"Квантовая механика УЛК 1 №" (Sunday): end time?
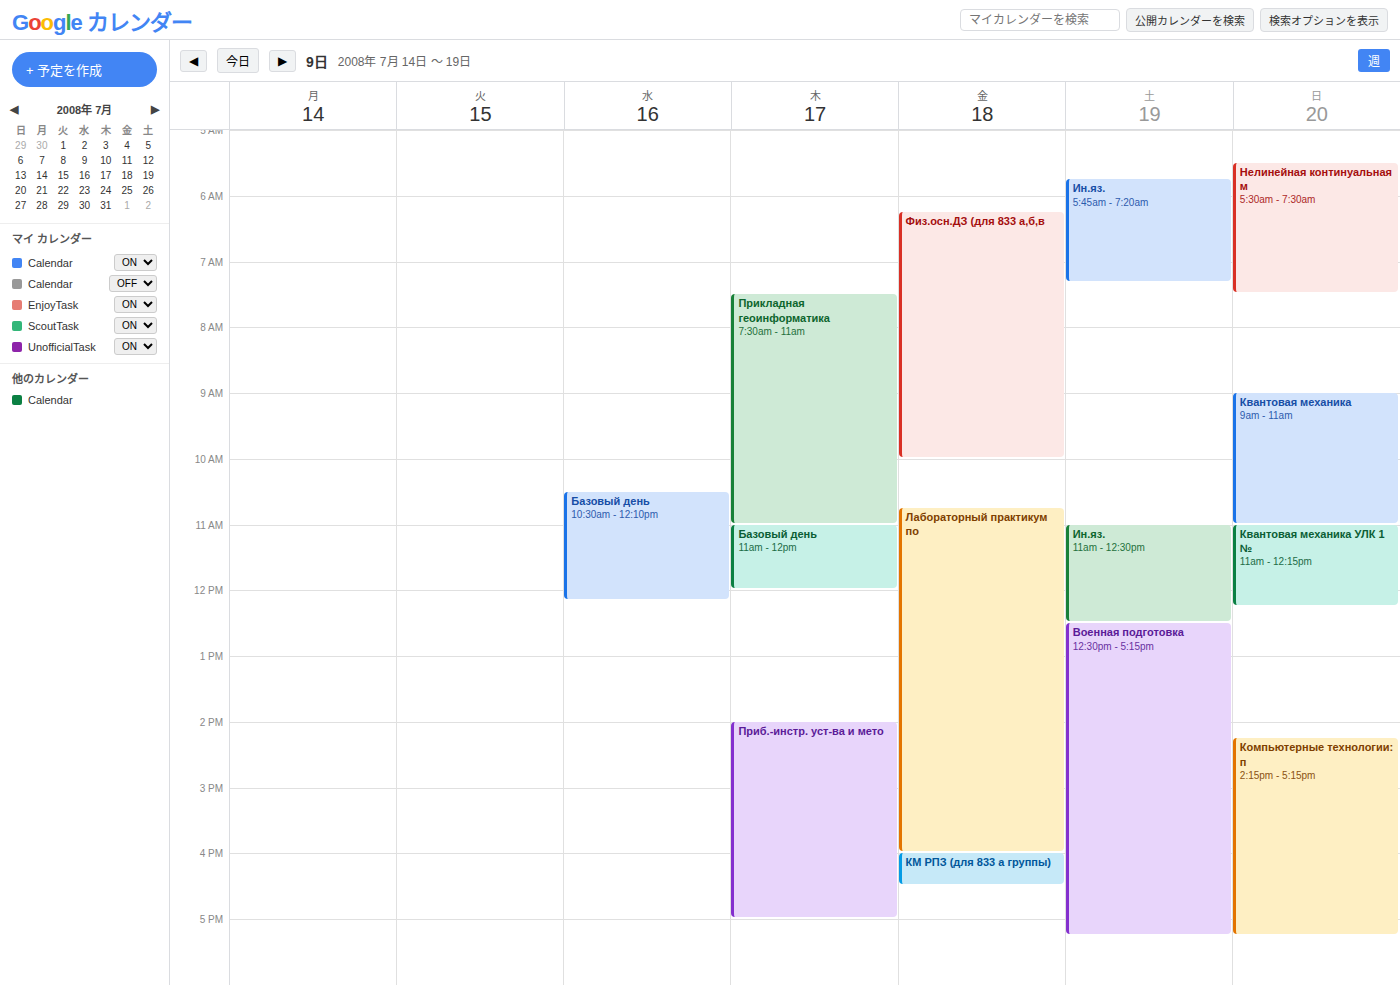
12:15 PM